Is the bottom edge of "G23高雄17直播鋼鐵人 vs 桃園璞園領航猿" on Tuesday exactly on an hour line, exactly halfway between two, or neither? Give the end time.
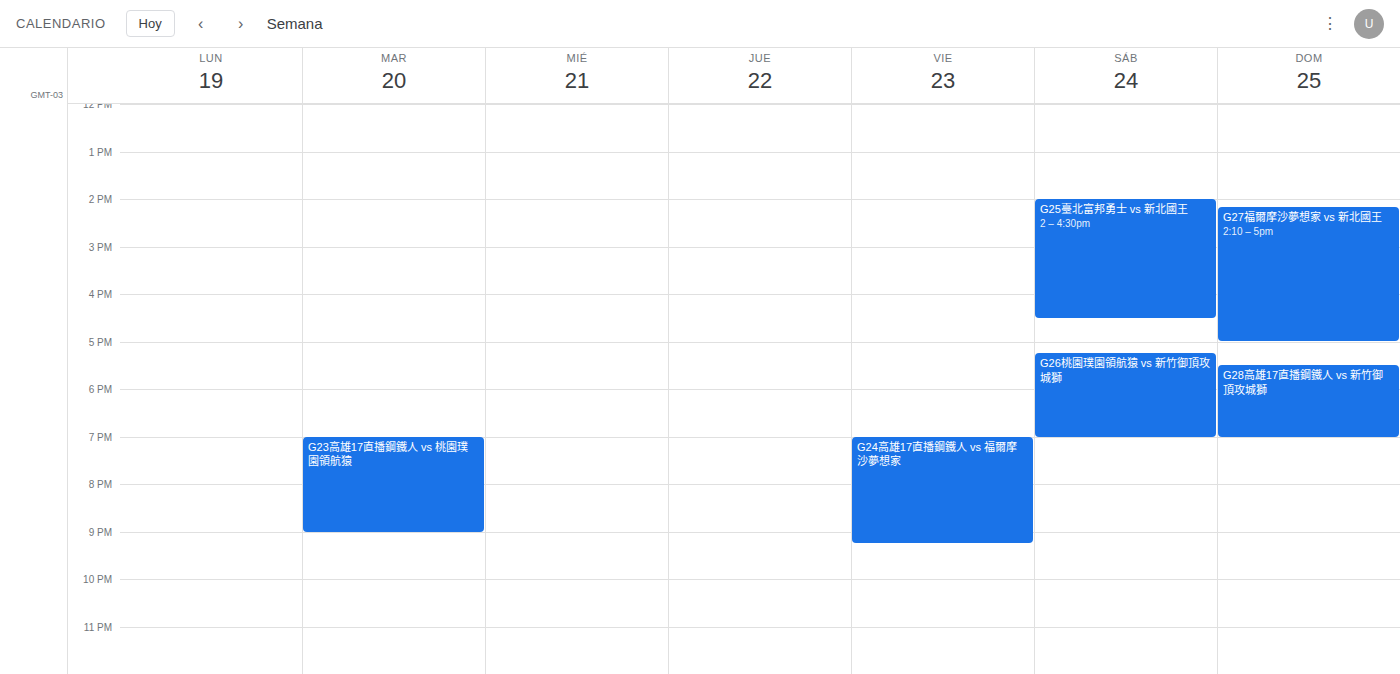
9:00 PM -- exactly on the 9 PM line.